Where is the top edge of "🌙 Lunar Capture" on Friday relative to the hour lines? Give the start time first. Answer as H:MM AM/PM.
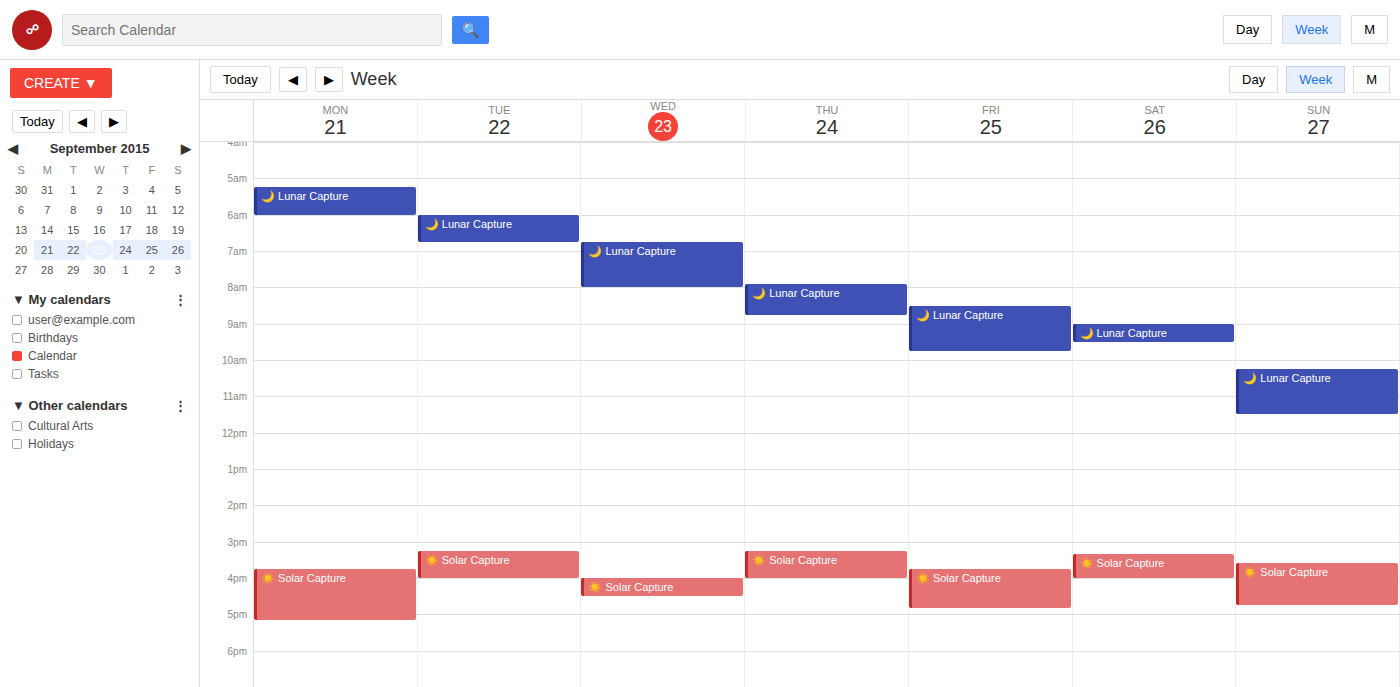
8:30 AM -- halfway between the 8 AM and 9 AM lines.